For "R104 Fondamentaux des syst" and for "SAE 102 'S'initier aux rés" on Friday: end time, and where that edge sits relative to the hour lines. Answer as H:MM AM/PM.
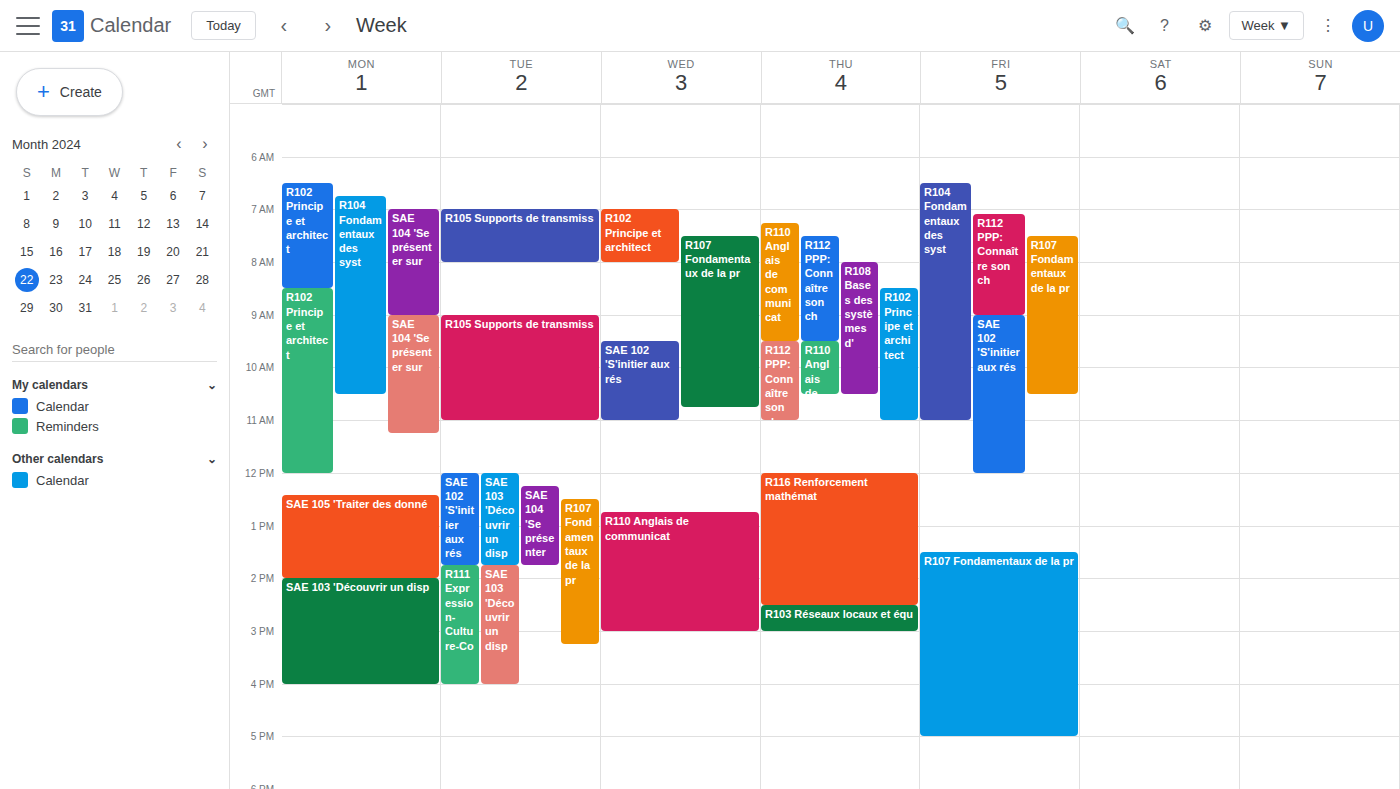
"R104 Fondamentaux des syst": 11:00 AM, exactly on the 11 AM line. "SAE 102 'S'initier aux rés": 12:00 PM, exactly on the 12 PM line.